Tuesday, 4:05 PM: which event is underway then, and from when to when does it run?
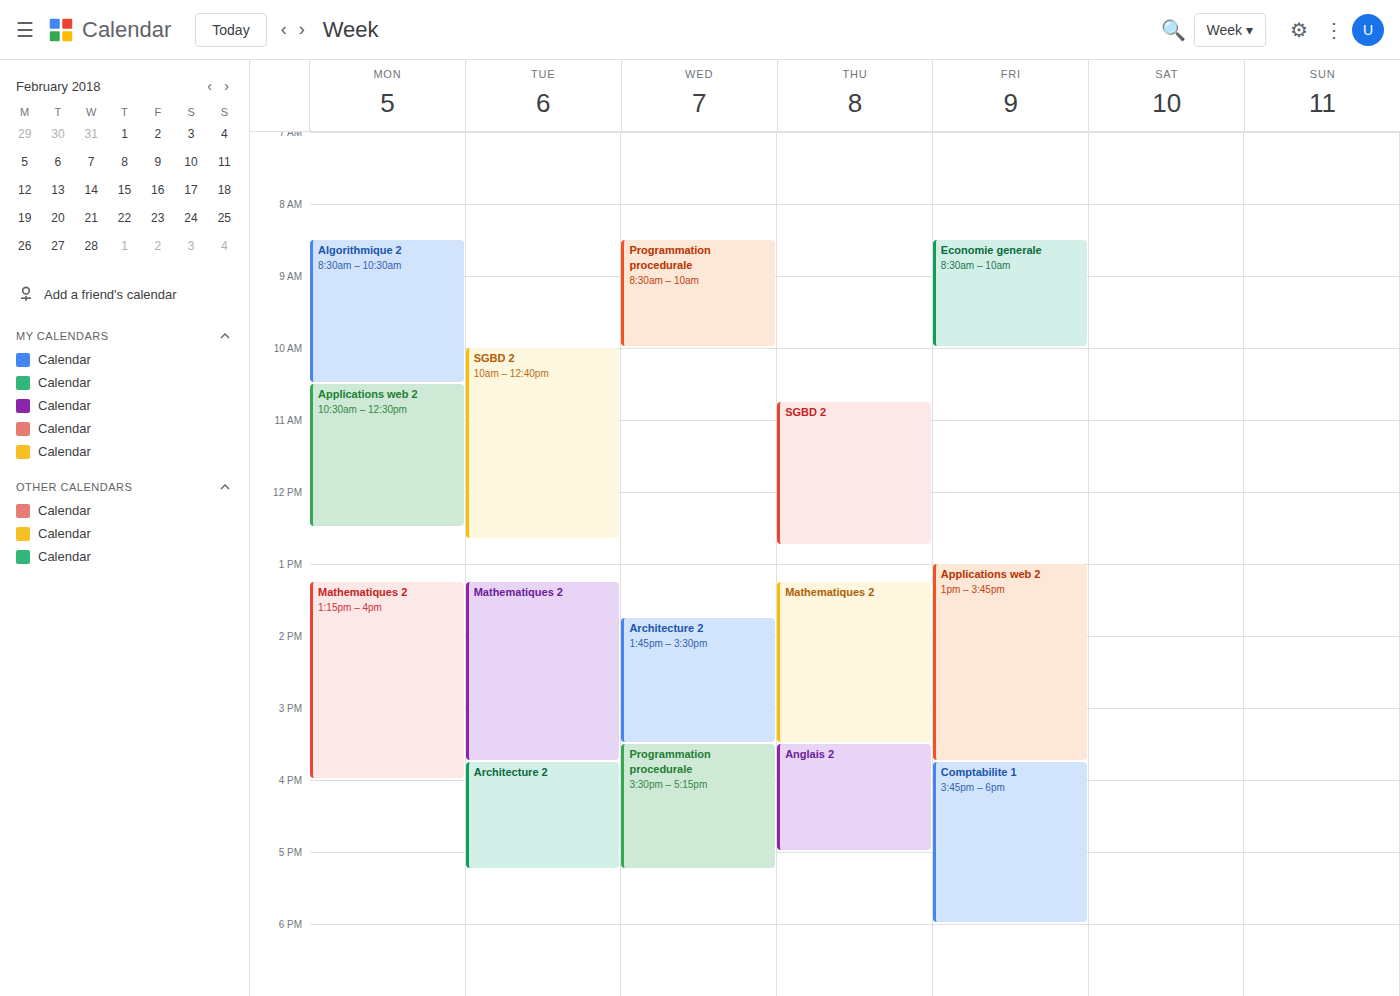
"Architecture 2", 3:45 PM to 5:15 PM